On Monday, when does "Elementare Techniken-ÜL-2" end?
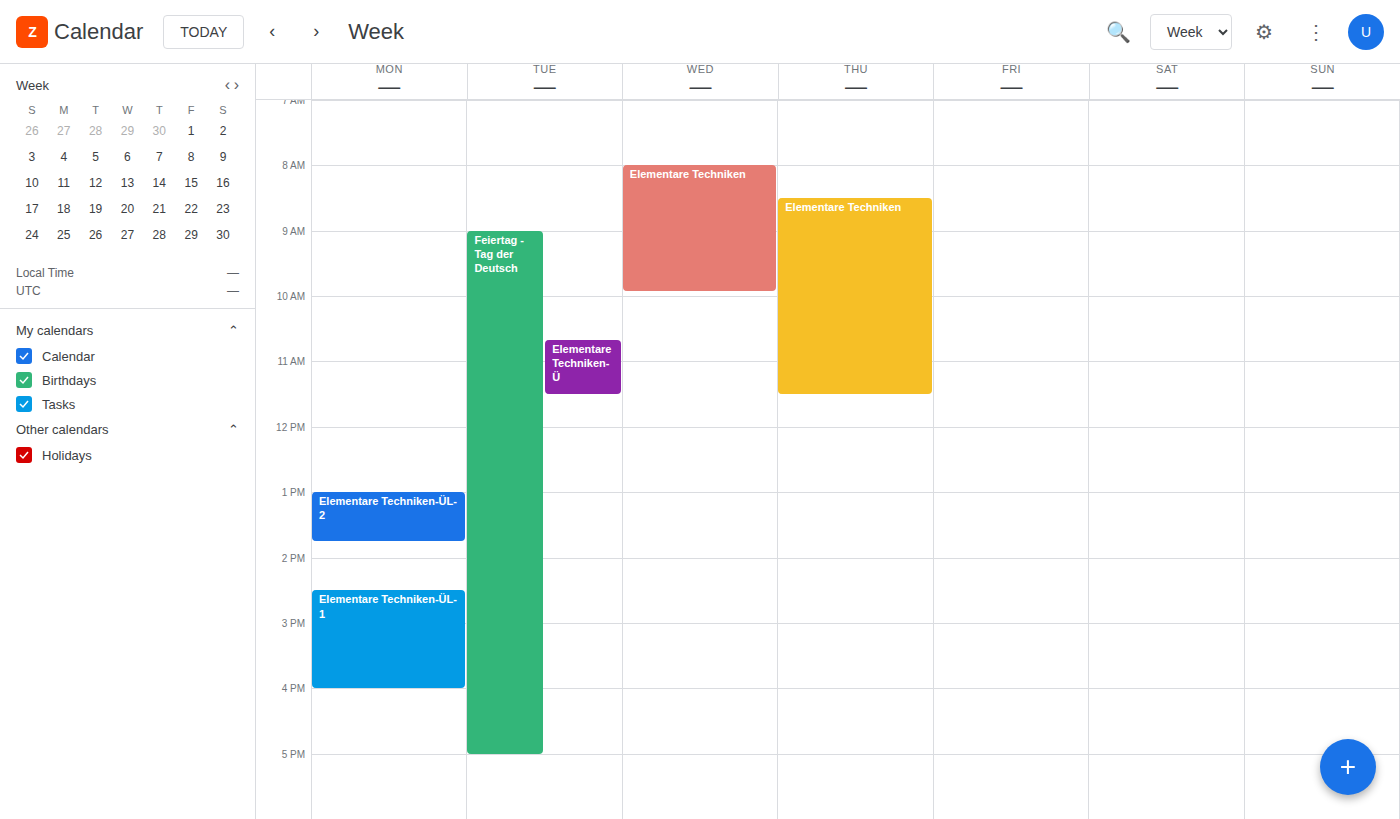
1:45 PM